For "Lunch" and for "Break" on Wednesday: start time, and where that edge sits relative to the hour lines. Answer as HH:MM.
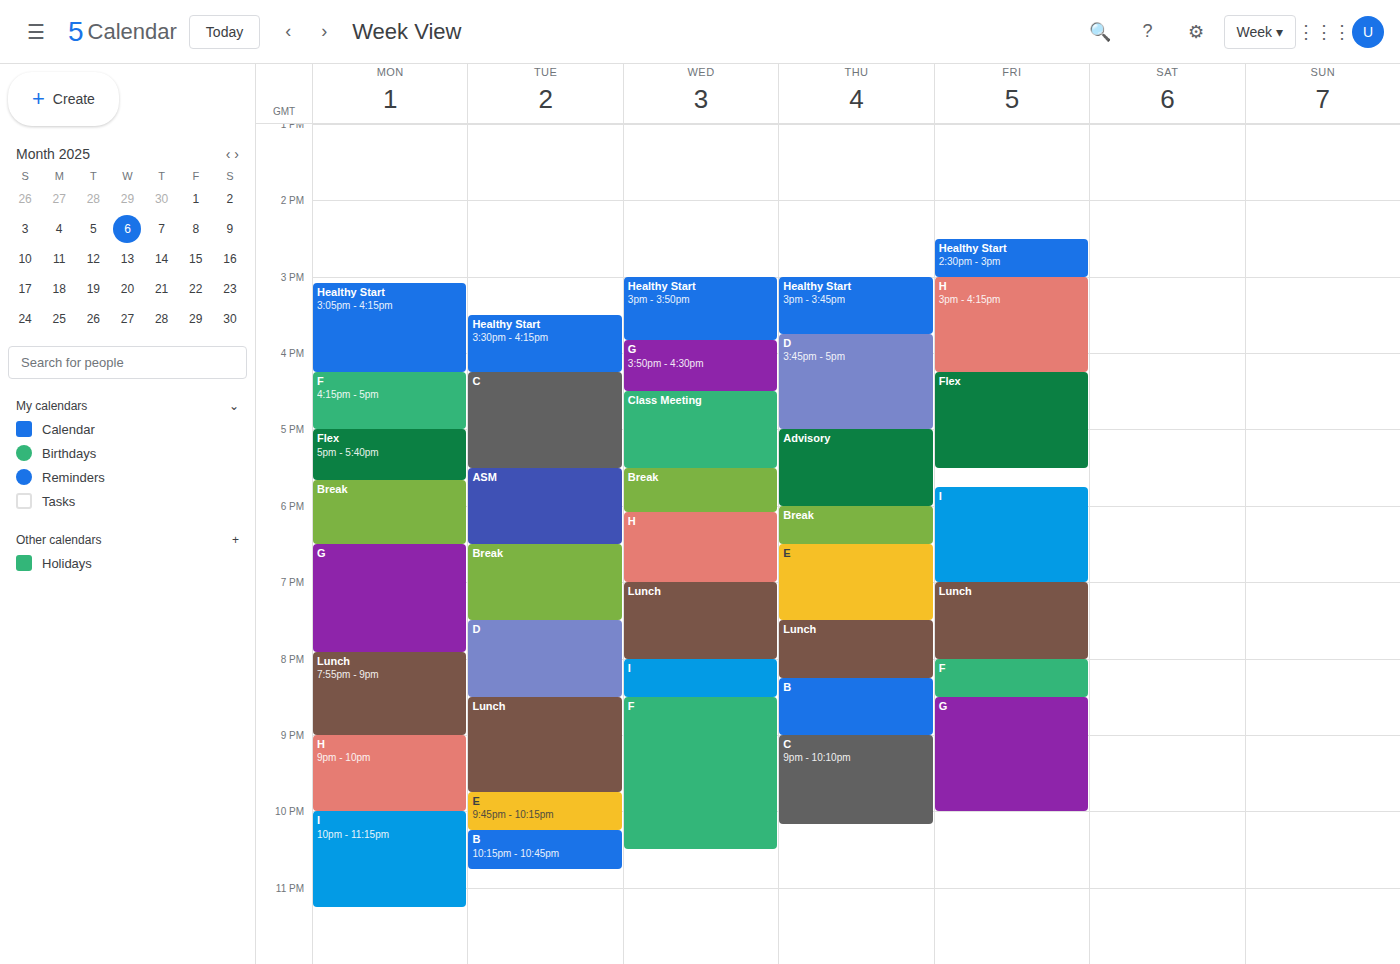
"Lunch": 19:00, exactly on the 19:00 line. "Break": 17:30, halfway between the 17:00 and 18:00 lines.